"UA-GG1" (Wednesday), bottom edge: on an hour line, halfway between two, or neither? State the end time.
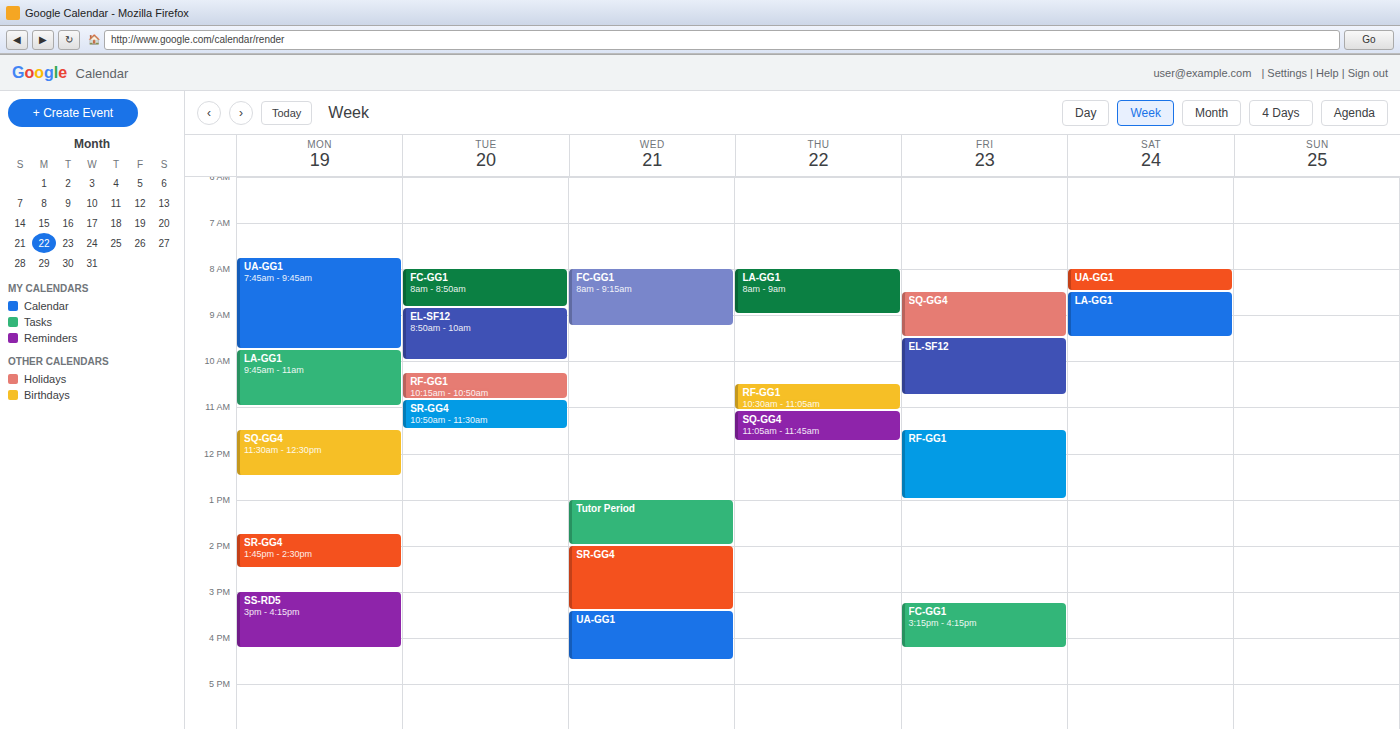
4:30 PM -- halfway between the 4 PM and 5 PM lines.